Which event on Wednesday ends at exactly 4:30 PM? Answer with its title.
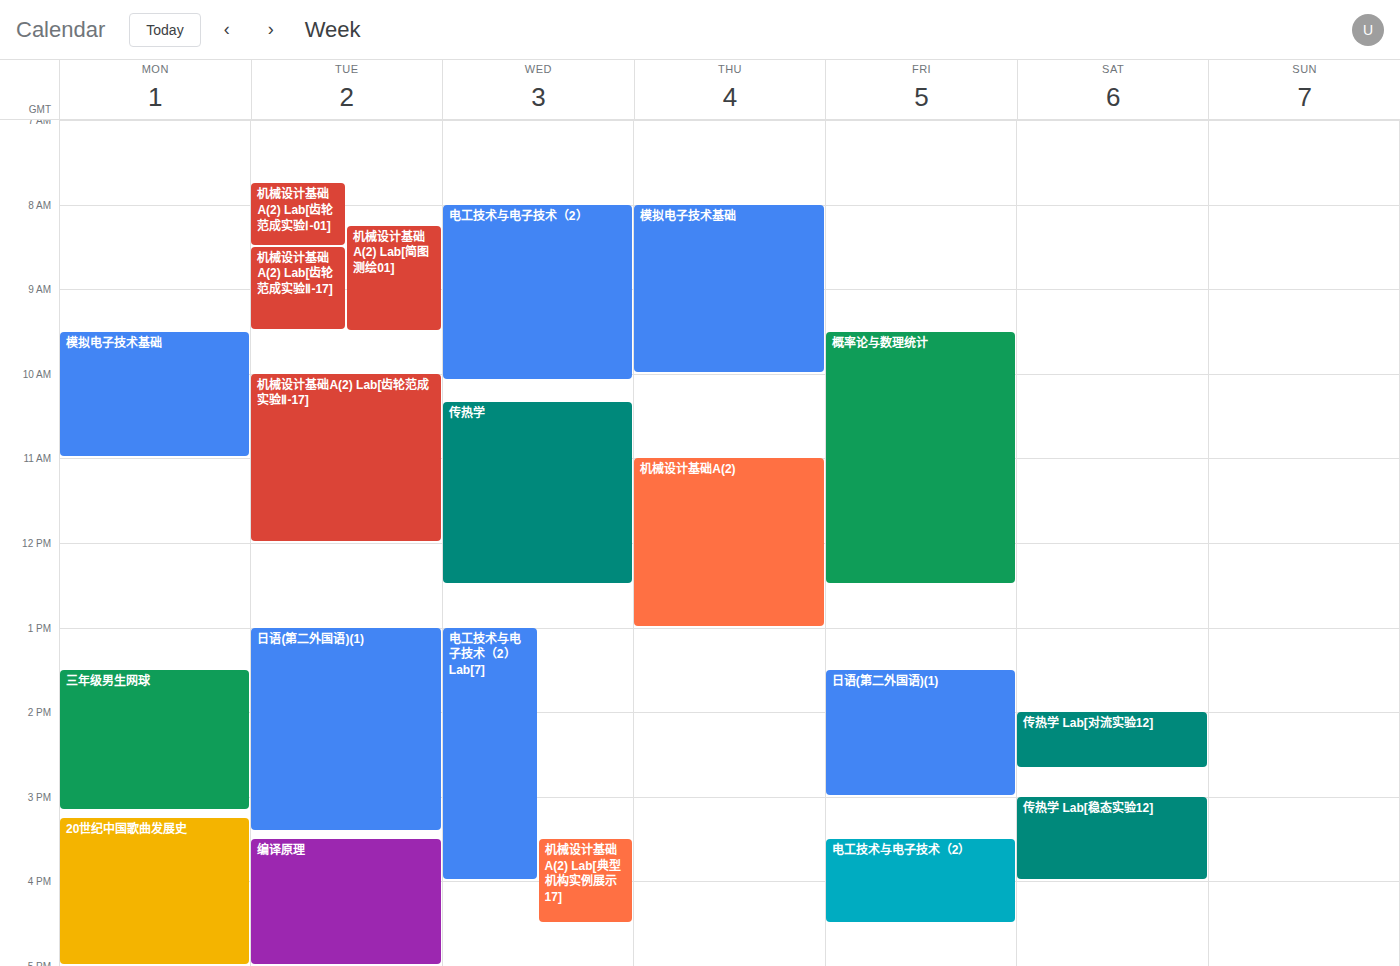
"机械设计基础A(2) Lab[典型机构实例展示17]"